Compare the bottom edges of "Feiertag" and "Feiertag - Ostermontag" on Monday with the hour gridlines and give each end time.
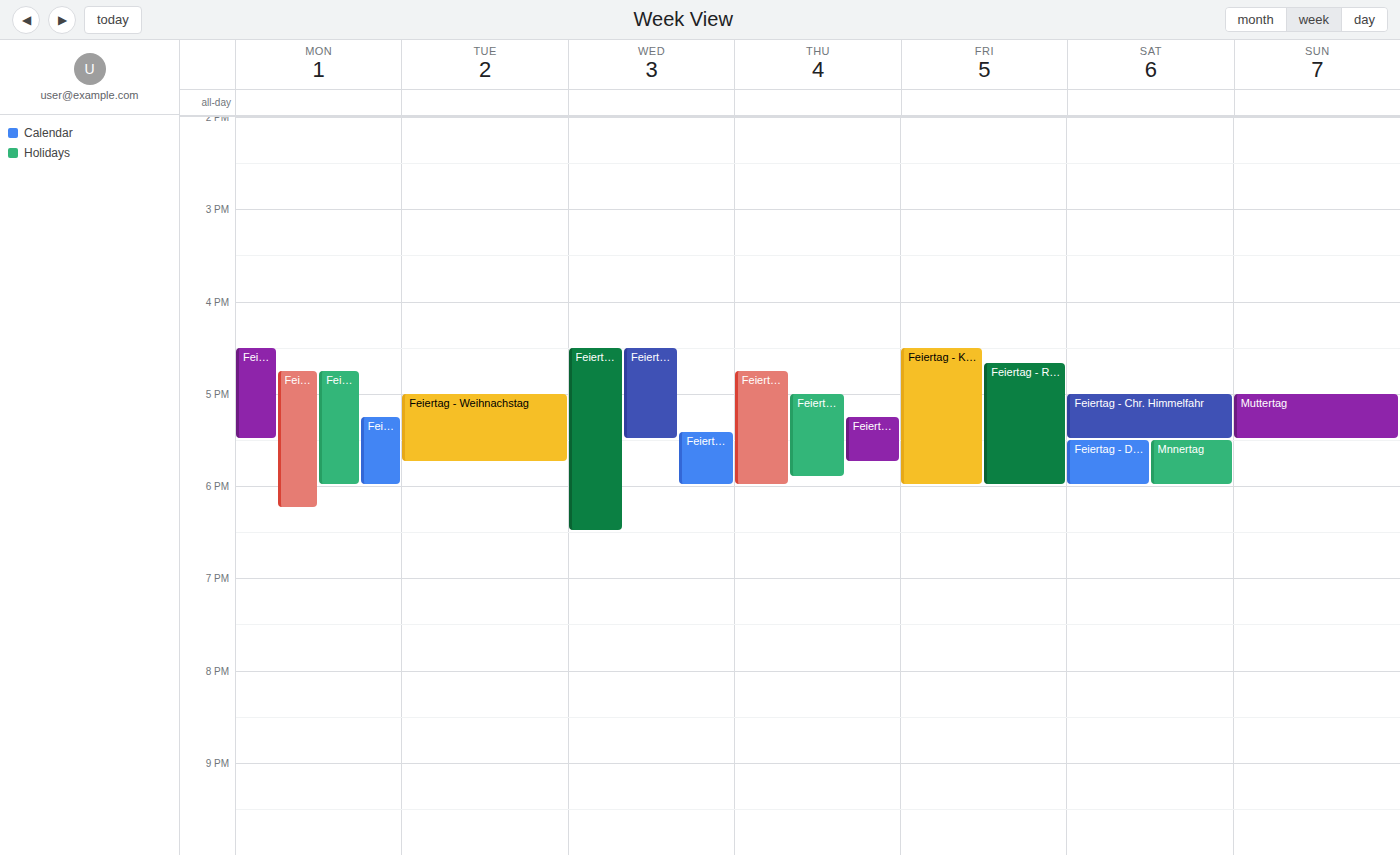
"Feiertag": 6:00 PM, exactly on the 6 PM line. "Feiertag - Ostermontag": 5:30 PM, halfway between the 5 PM and 6 PM lines.